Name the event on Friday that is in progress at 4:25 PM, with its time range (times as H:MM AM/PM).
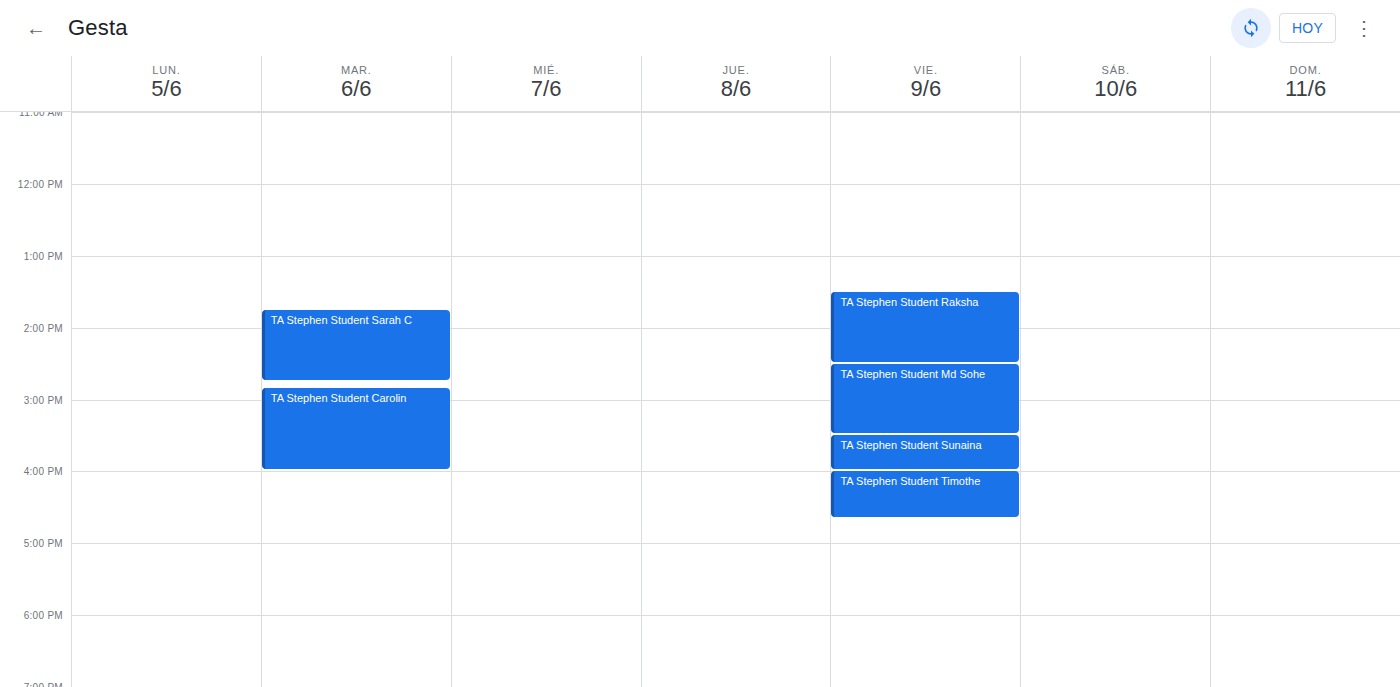
"TA Stephen Student Timothe", 4:00 PM to 4:40 PM